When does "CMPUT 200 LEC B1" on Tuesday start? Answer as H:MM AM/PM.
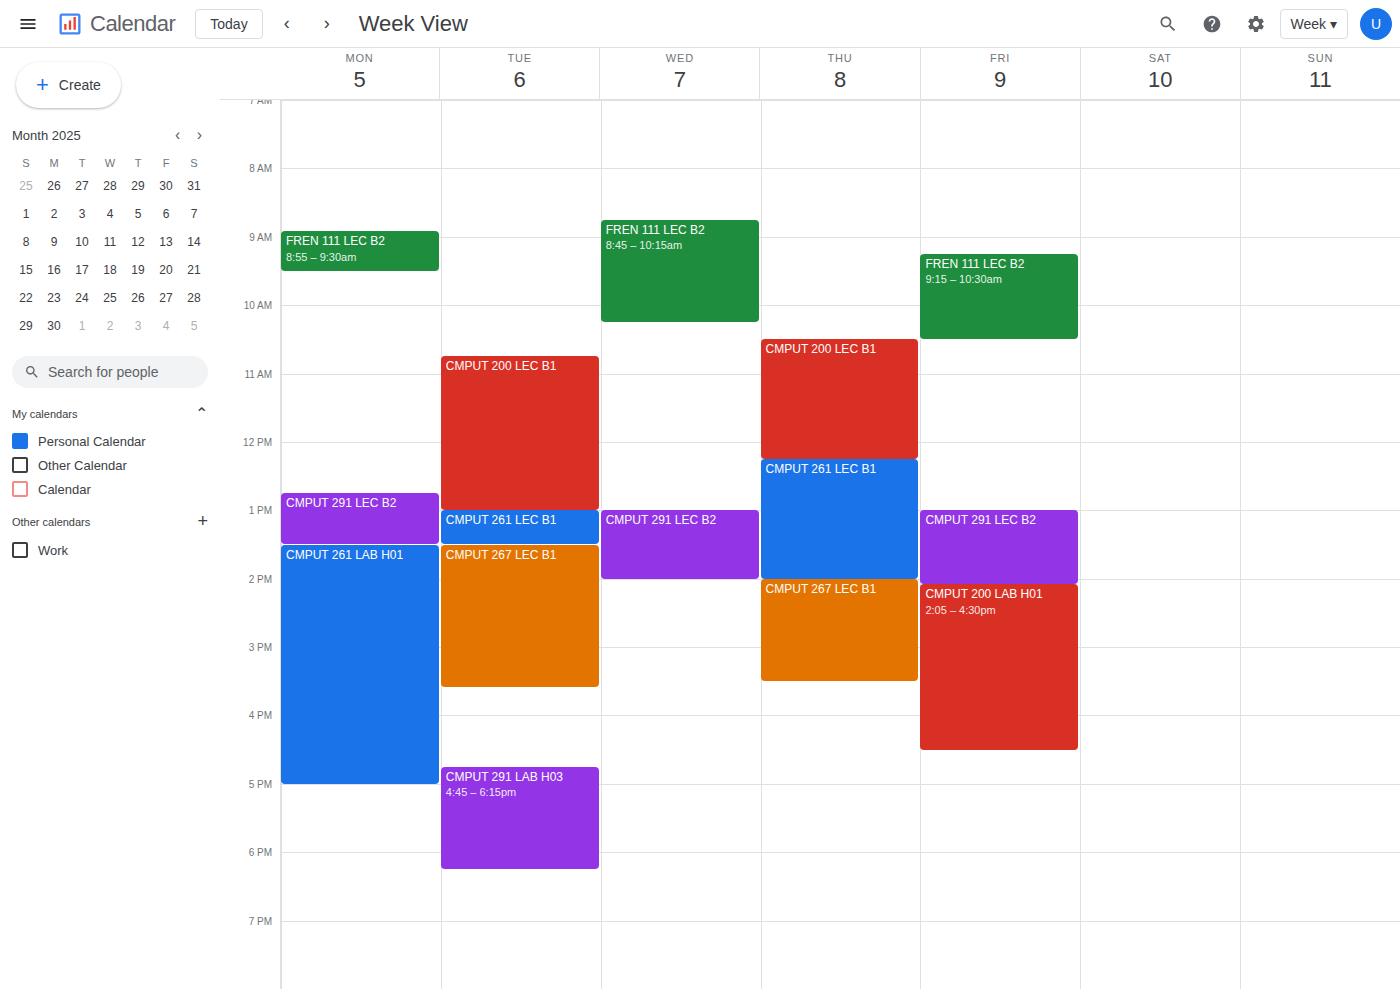
10:45 AM